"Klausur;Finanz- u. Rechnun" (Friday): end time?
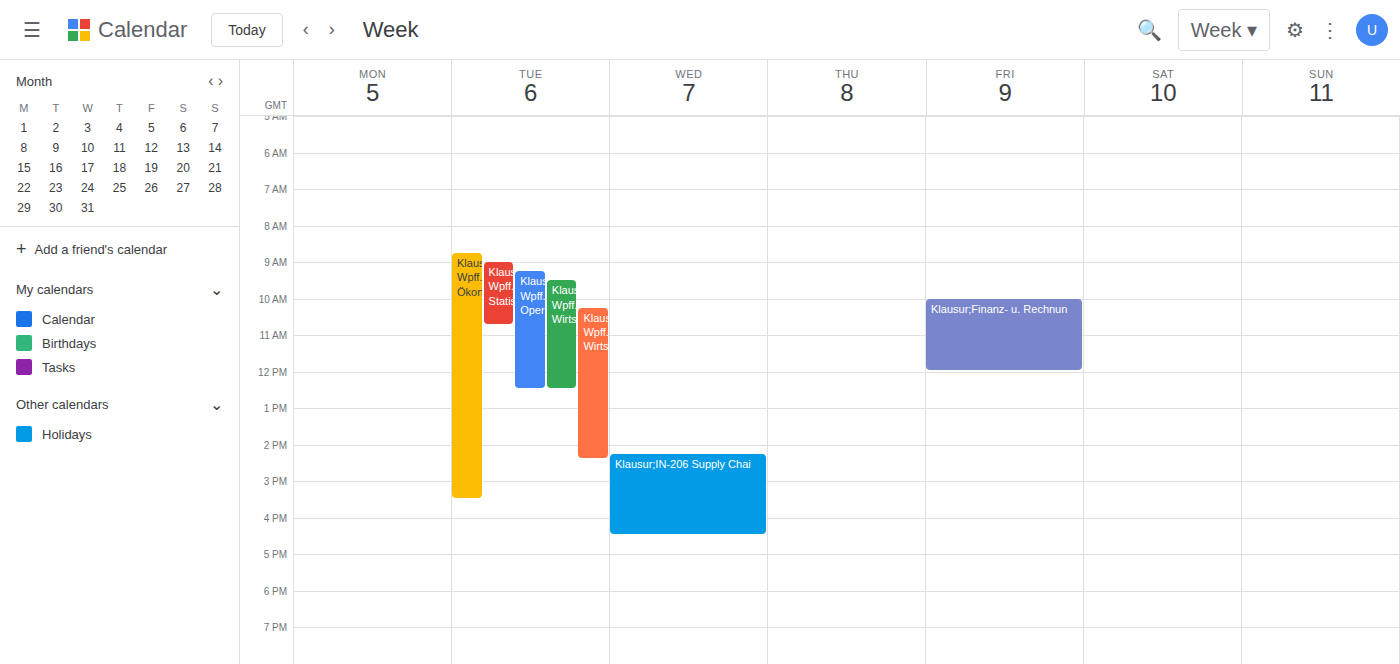
12:00 PM